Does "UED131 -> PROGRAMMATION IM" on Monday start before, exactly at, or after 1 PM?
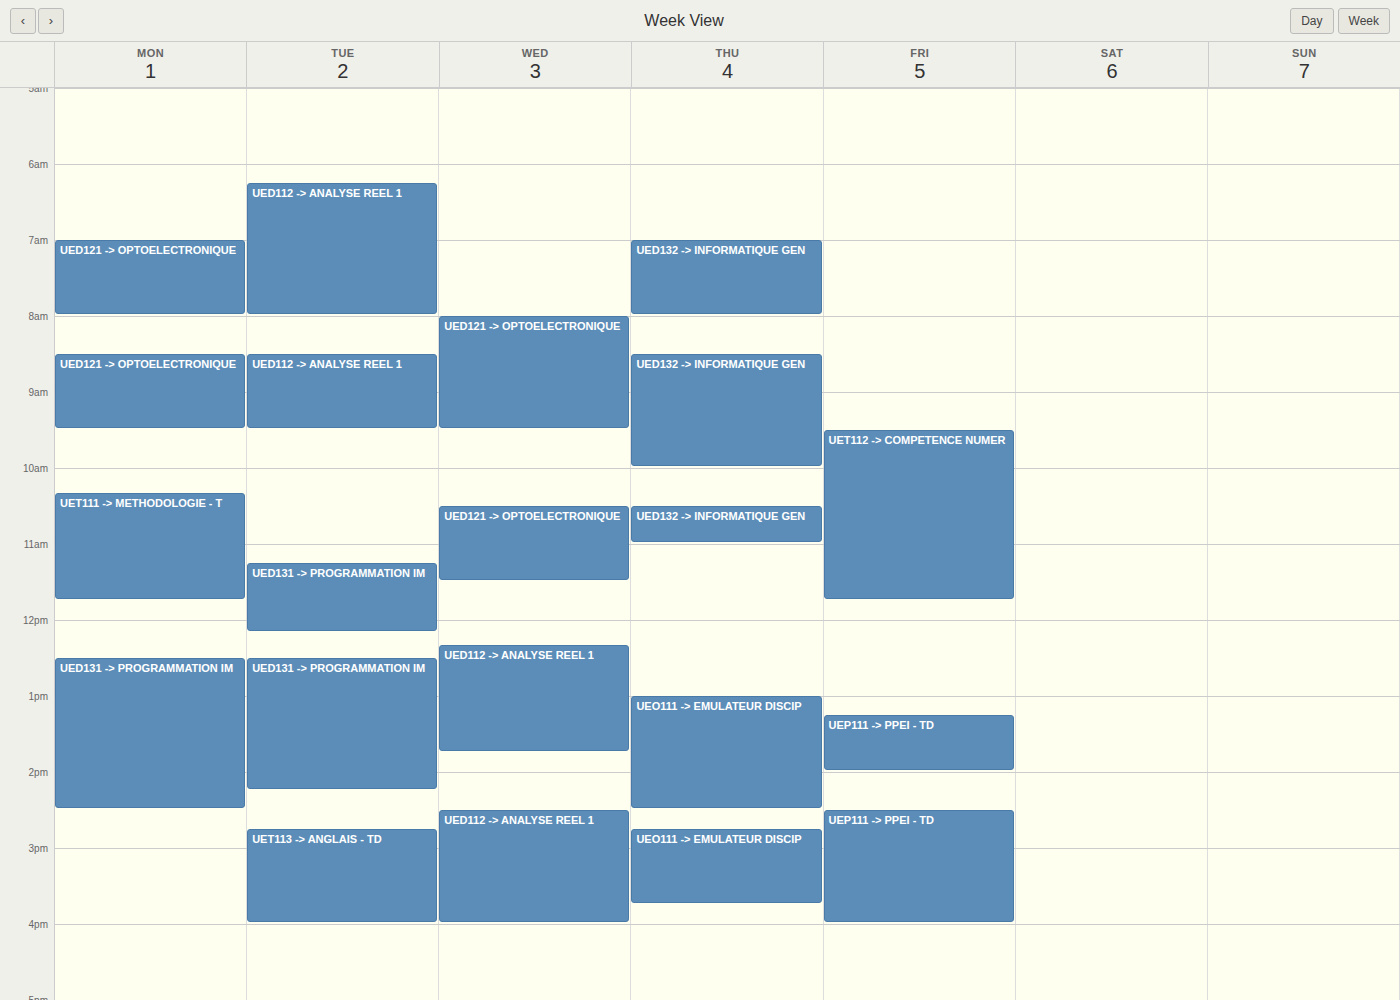
12:30 PM -- before 1 PM, 30 minutes above the 1 PM line.